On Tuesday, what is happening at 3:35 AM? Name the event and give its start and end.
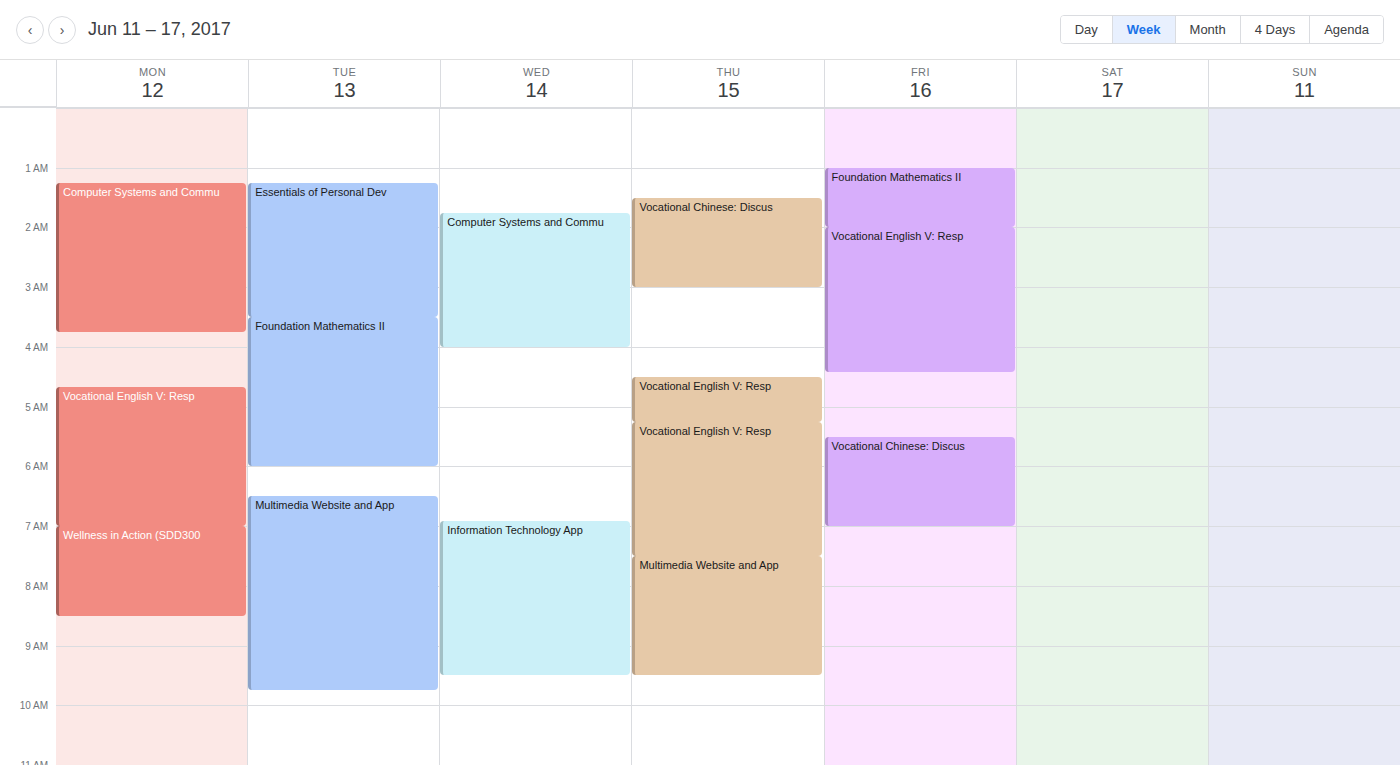
"Foundation Mathematics II", 3:30 AM to 6:00 AM